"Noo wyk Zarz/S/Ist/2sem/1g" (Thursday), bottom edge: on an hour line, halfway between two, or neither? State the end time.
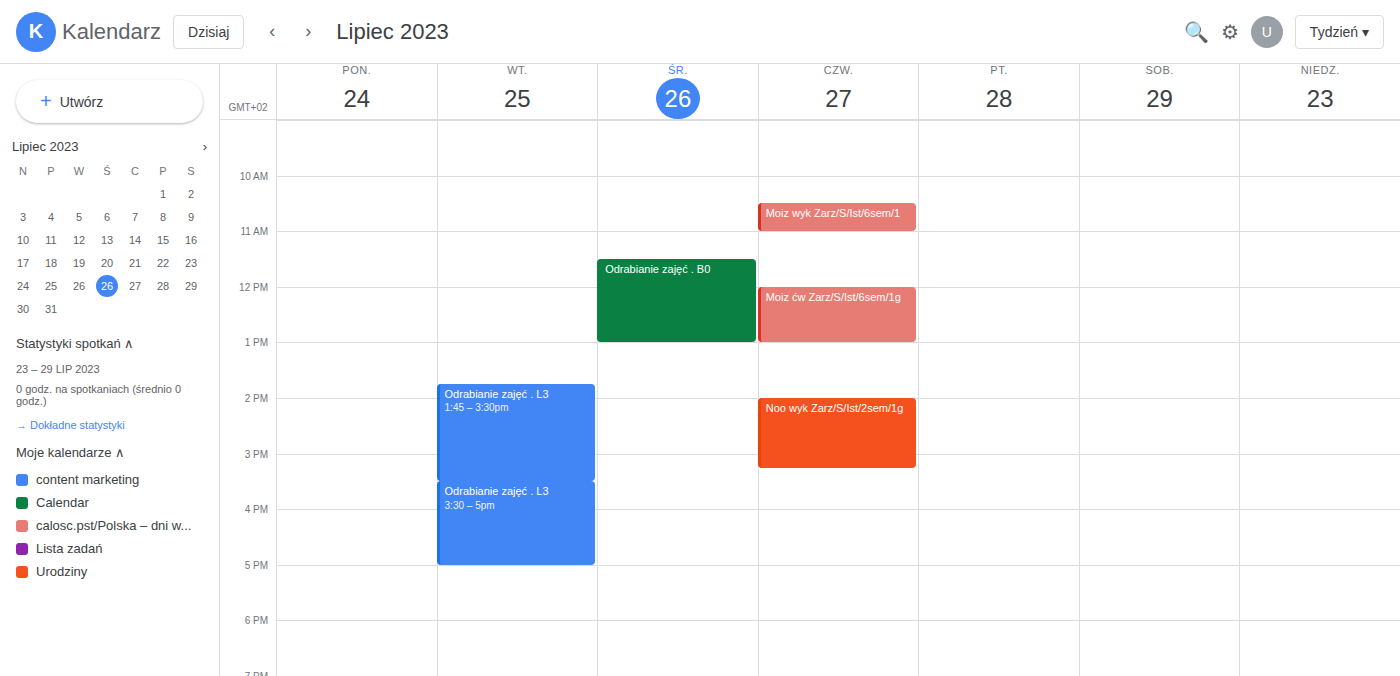
3:15 PM -- neither: a quarter of the way from the 3 PM line to the 4 PM line.